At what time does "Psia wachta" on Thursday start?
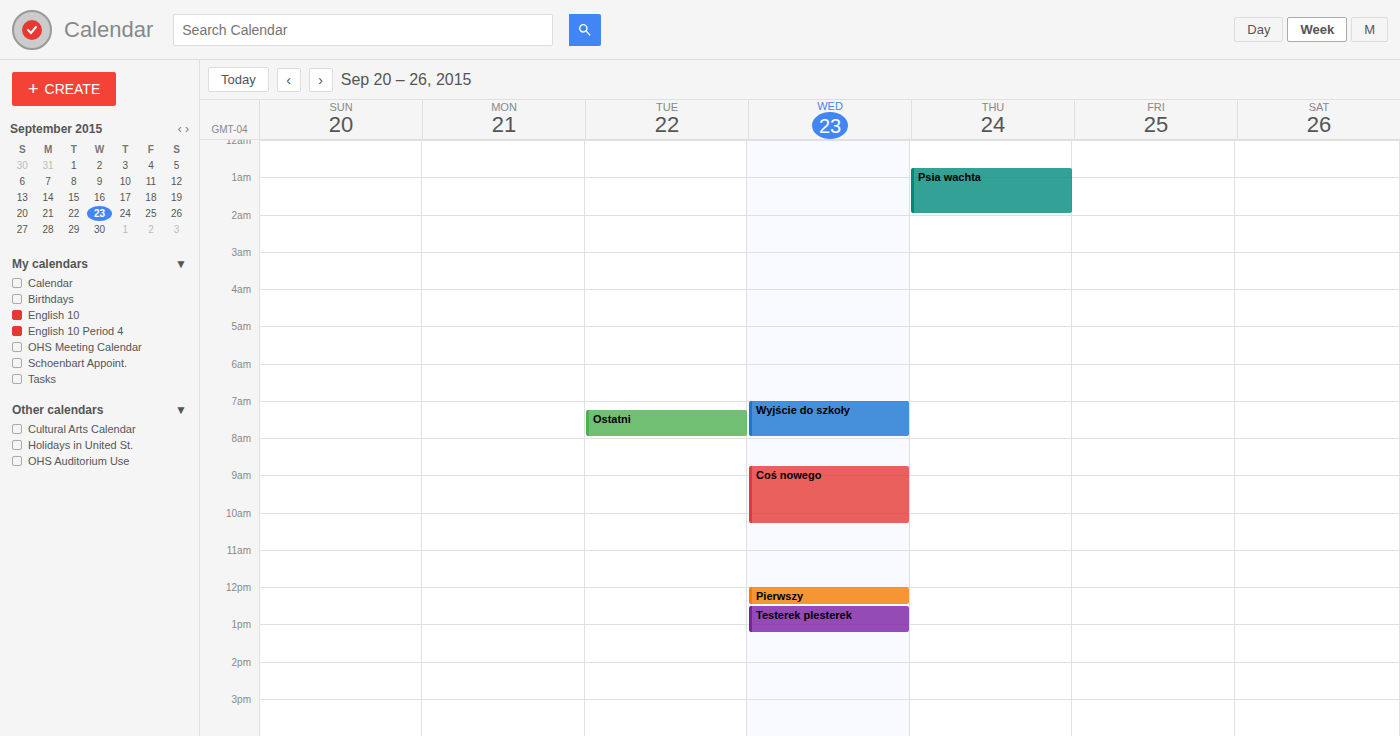
00:45